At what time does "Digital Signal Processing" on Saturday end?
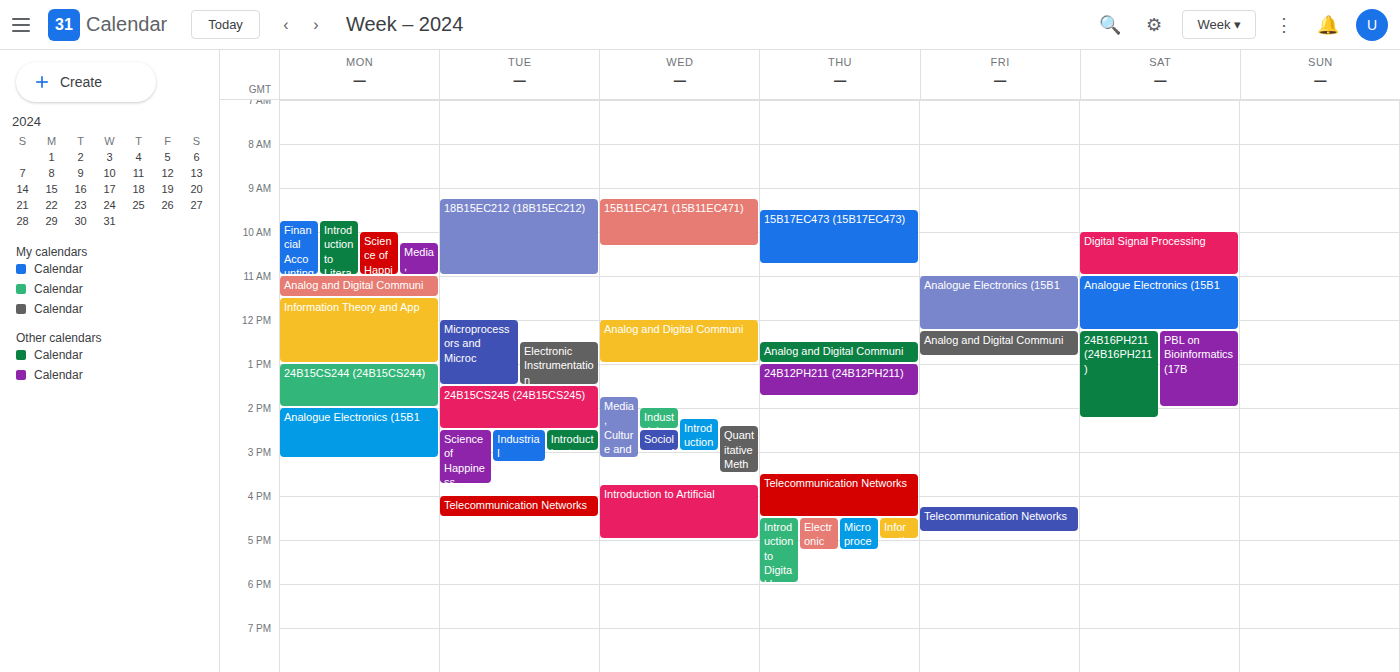
11:00 AM